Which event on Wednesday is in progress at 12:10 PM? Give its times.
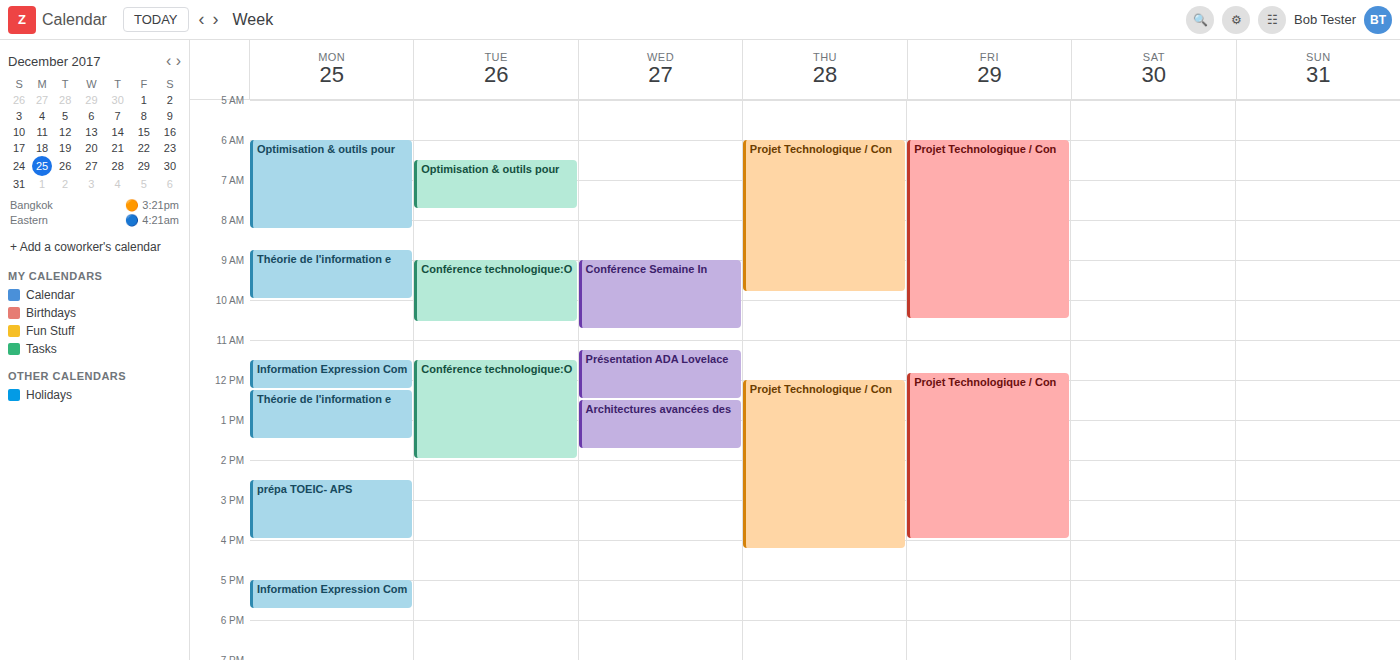
"Présentation ADA Lovelace", 11:15 AM to 12:30 PM